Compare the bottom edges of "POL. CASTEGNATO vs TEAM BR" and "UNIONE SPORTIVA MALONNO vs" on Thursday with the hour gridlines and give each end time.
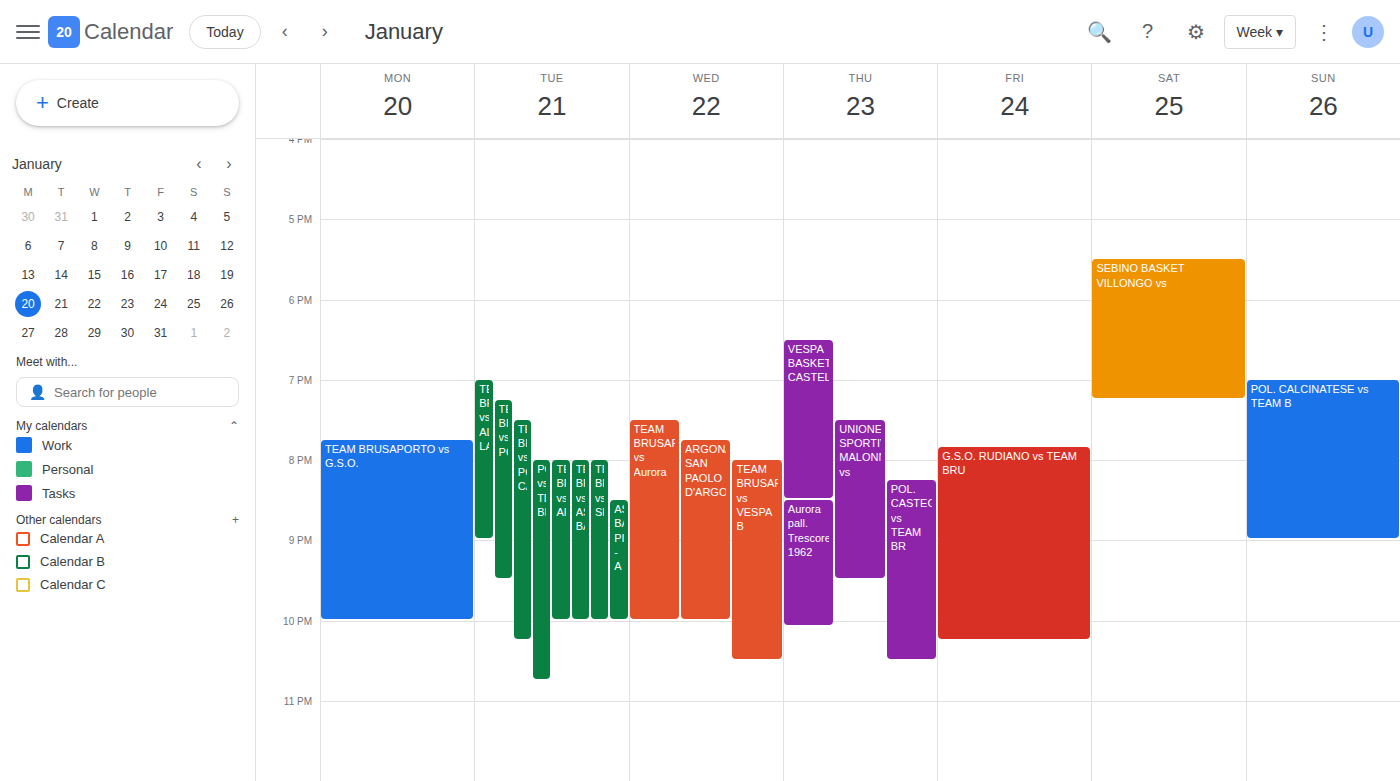
"POL. CASTEGNATO vs TEAM BR": 22:30, halfway between the 22:00 and 23:00 lines. "UNIONE SPORTIVA MALONNO vs": 21:30, halfway between the 21:00 and 22:00 lines.